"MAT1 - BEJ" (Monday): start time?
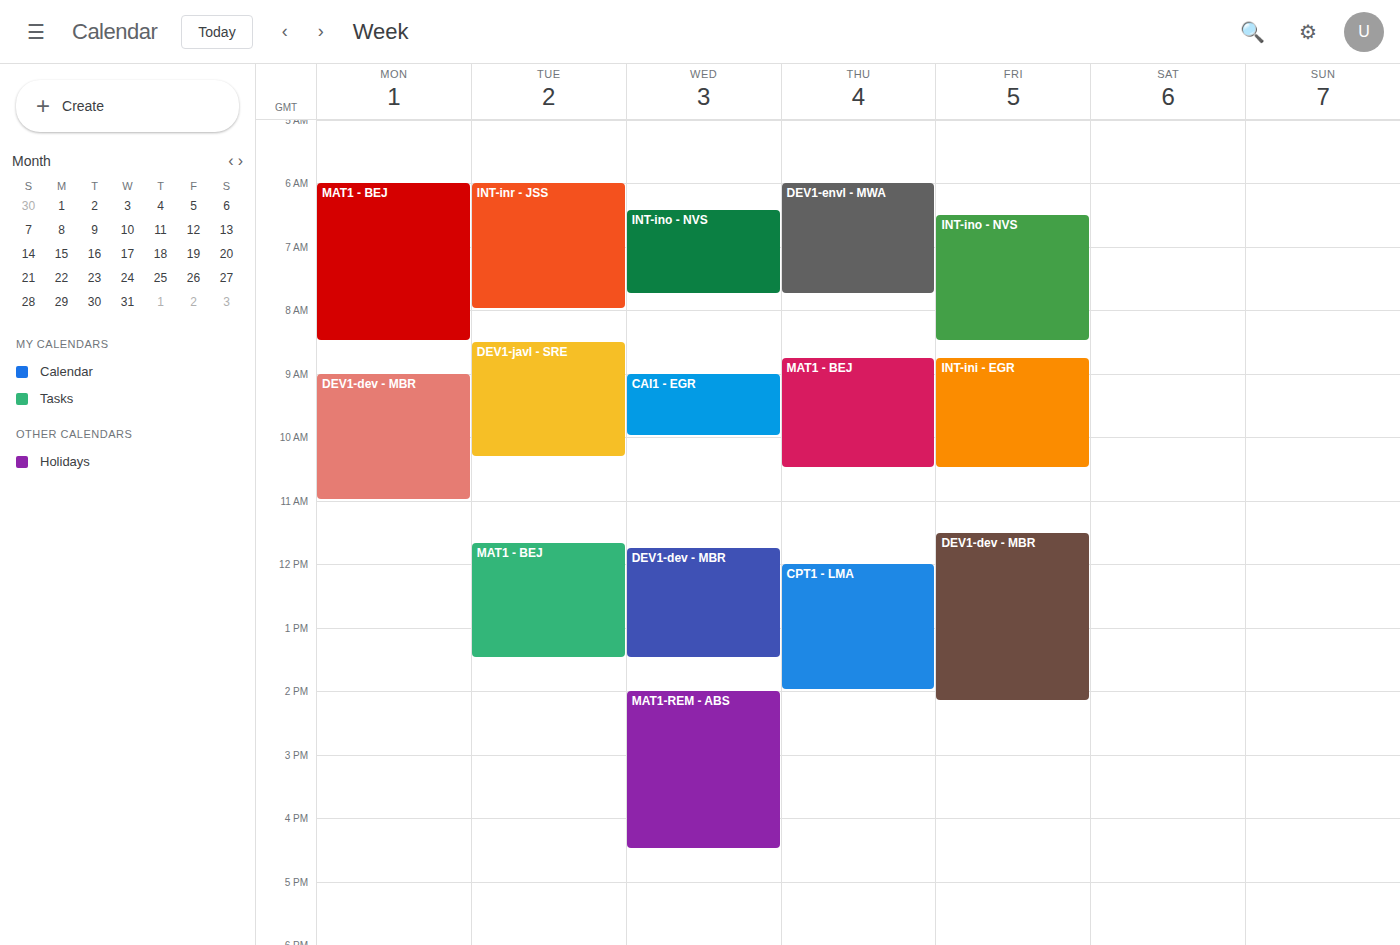
6:00 AM